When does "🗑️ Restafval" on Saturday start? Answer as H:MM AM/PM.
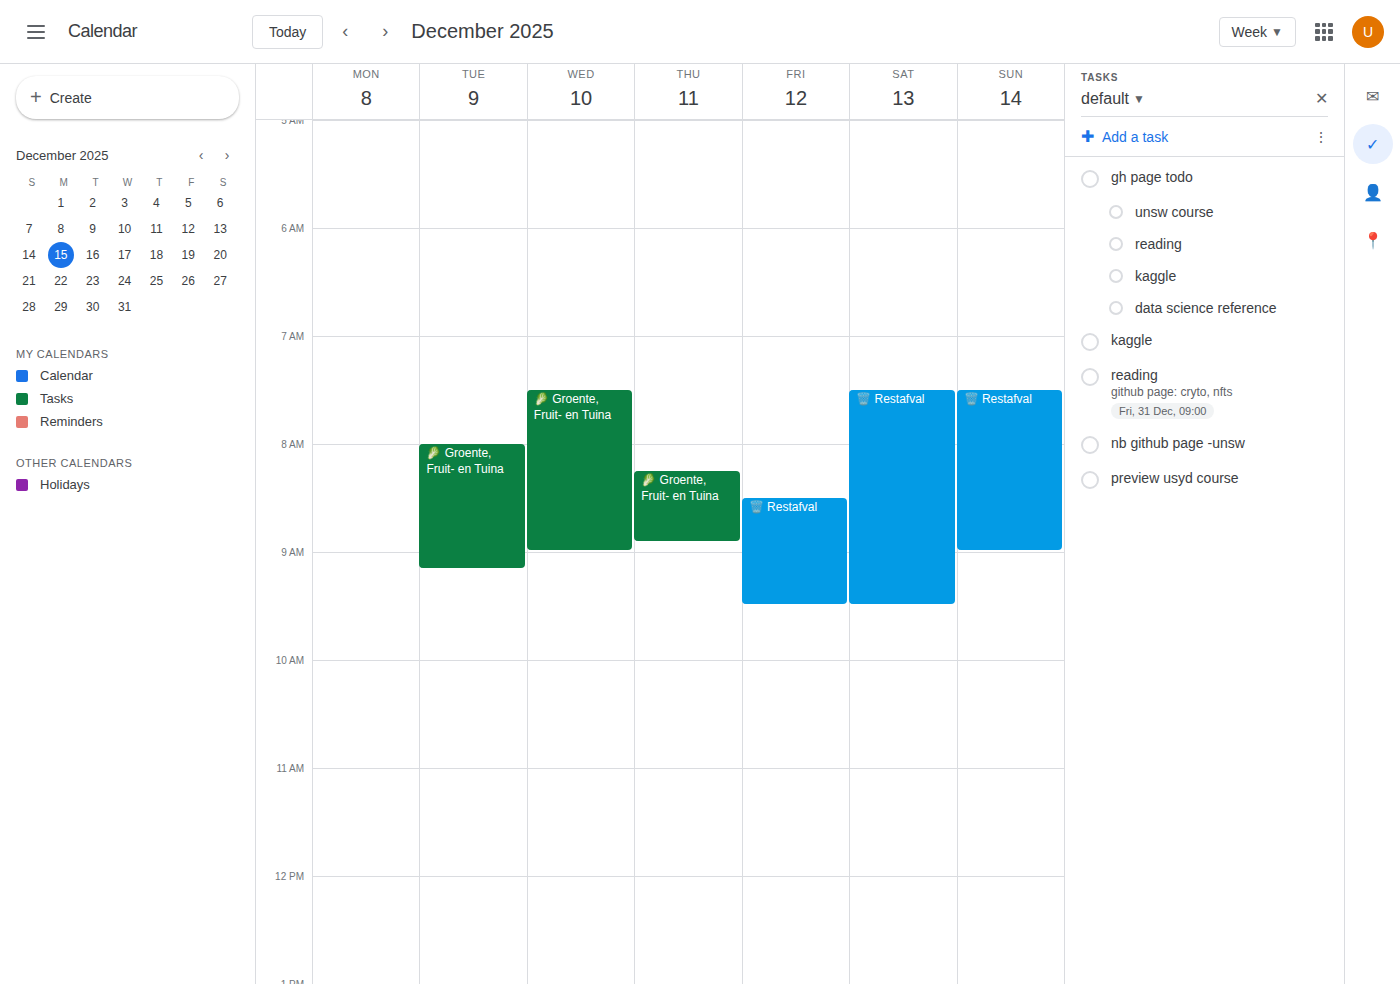
7:30 AM